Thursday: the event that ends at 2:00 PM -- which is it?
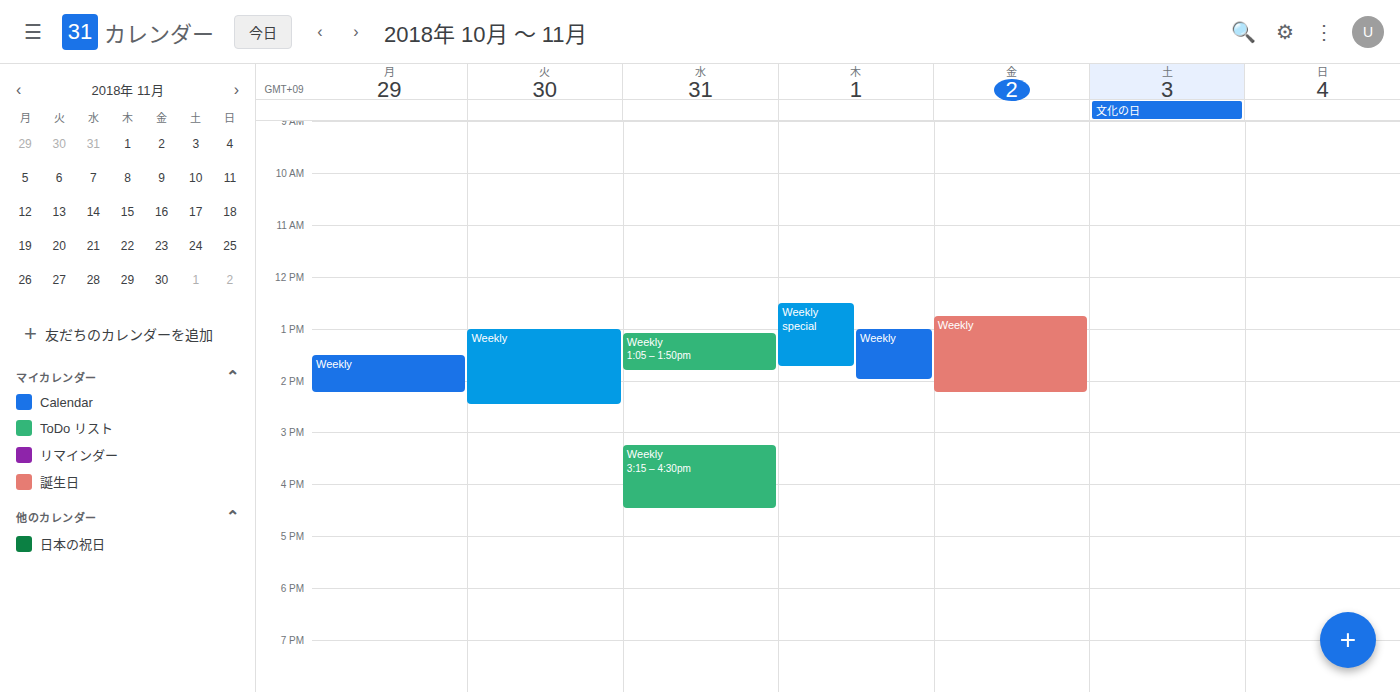
"Weekly"